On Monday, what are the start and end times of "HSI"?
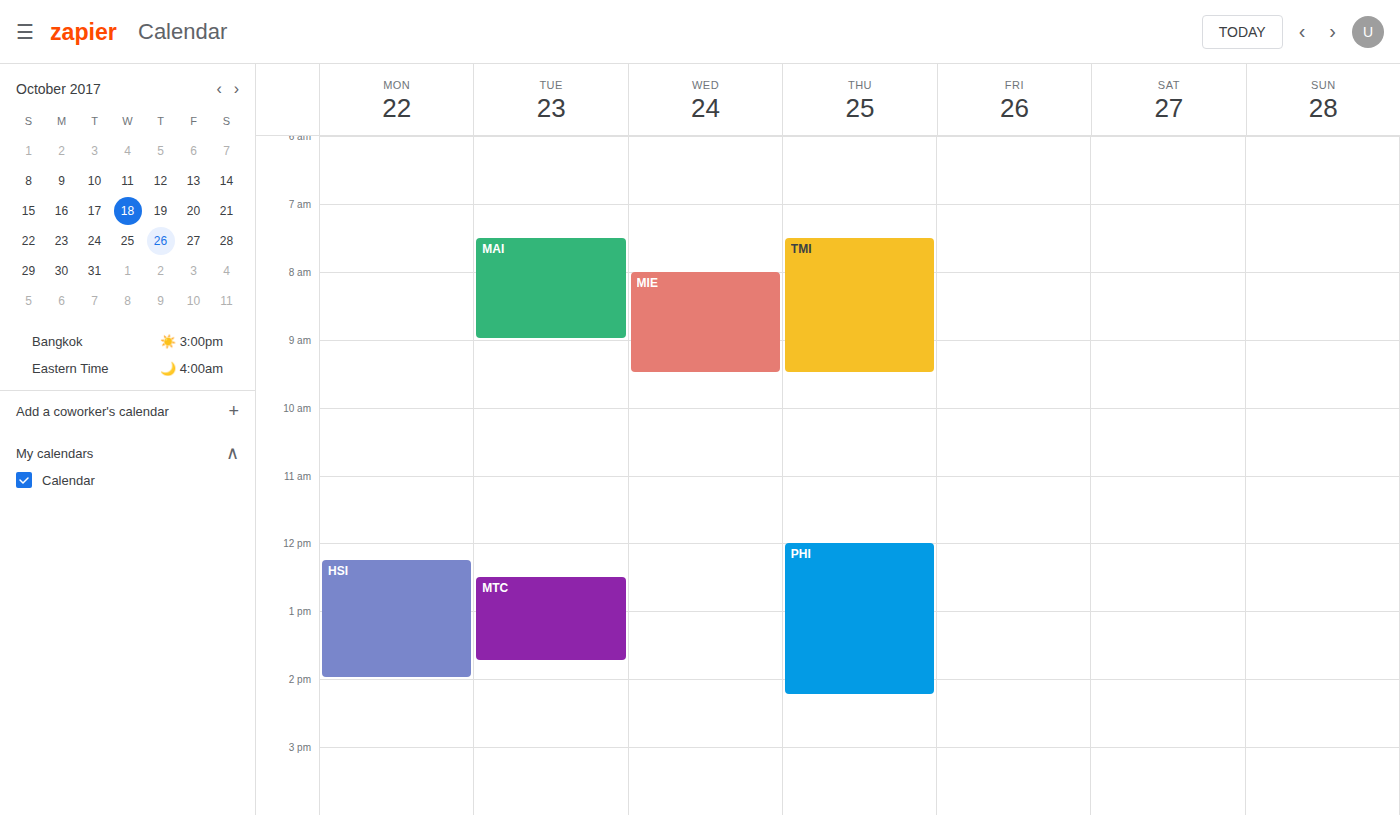
12:15 PM to 2:00 PM